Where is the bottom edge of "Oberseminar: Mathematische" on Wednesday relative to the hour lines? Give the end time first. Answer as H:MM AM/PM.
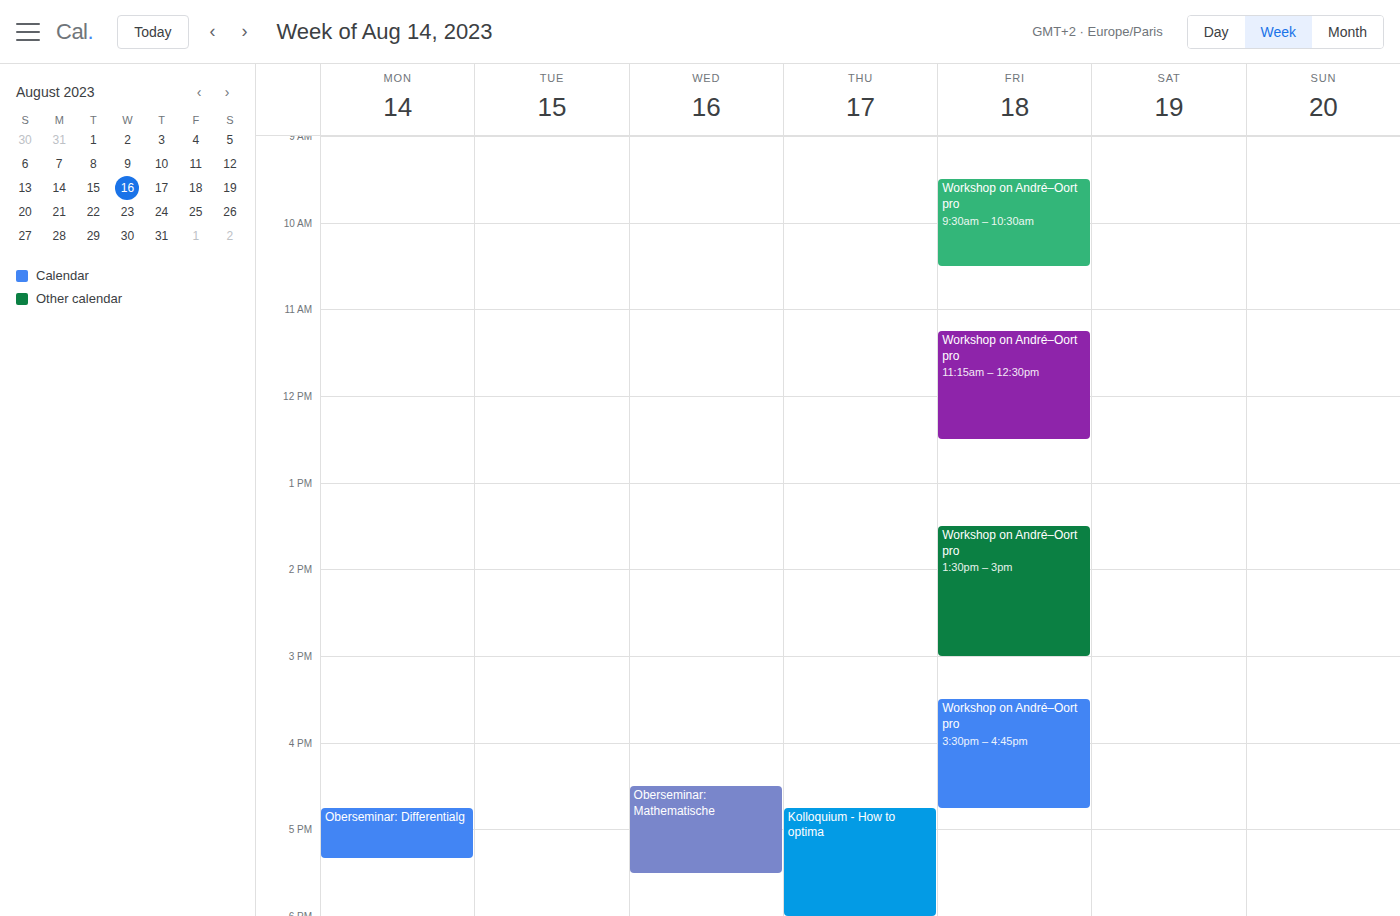
5:30 PM -- halfway between the 5 PM and 6 PM lines.